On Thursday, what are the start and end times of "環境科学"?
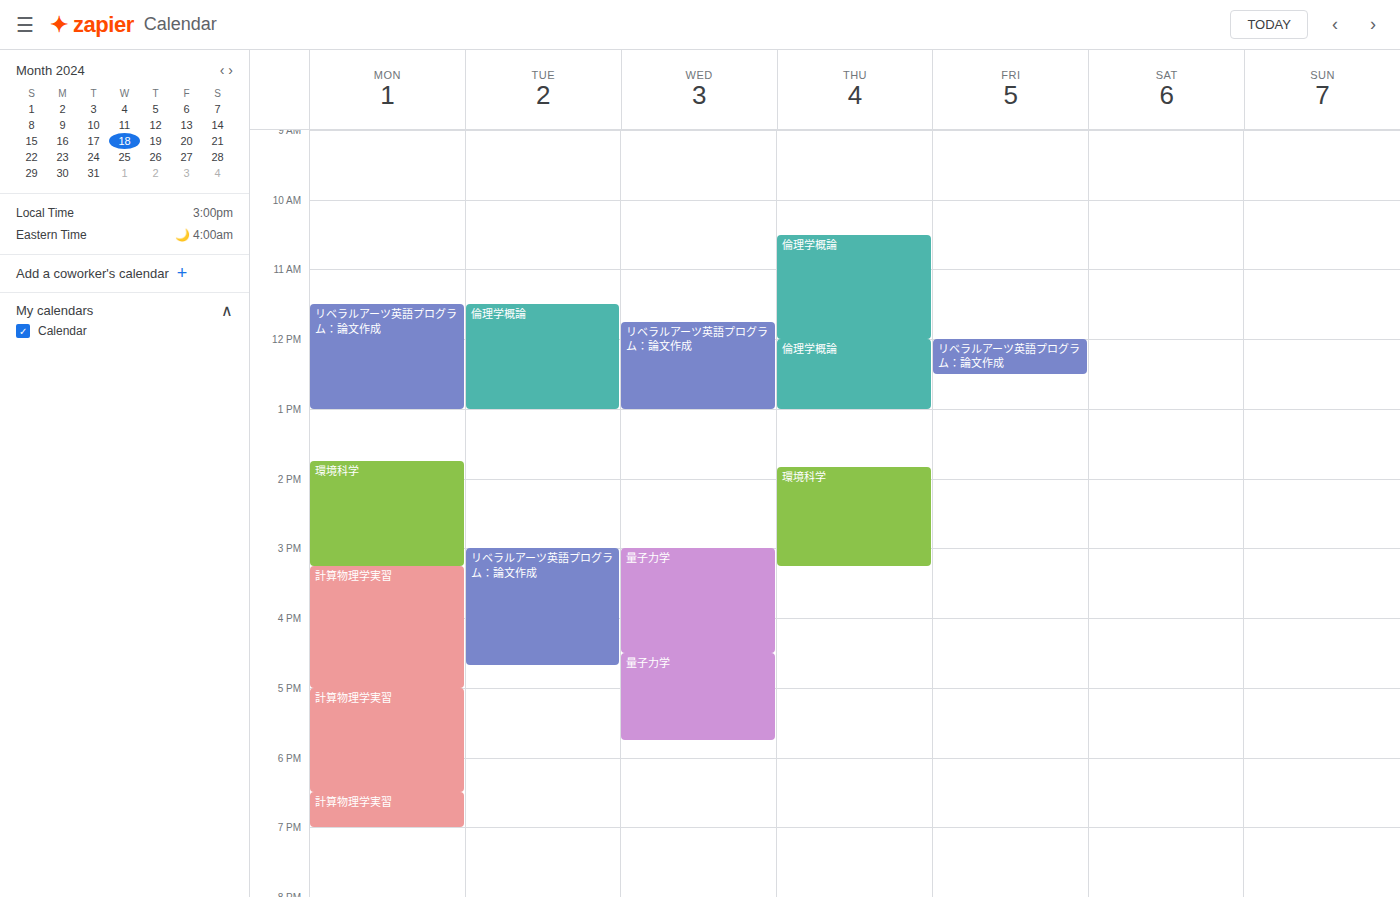
1:50 PM to 3:15 PM